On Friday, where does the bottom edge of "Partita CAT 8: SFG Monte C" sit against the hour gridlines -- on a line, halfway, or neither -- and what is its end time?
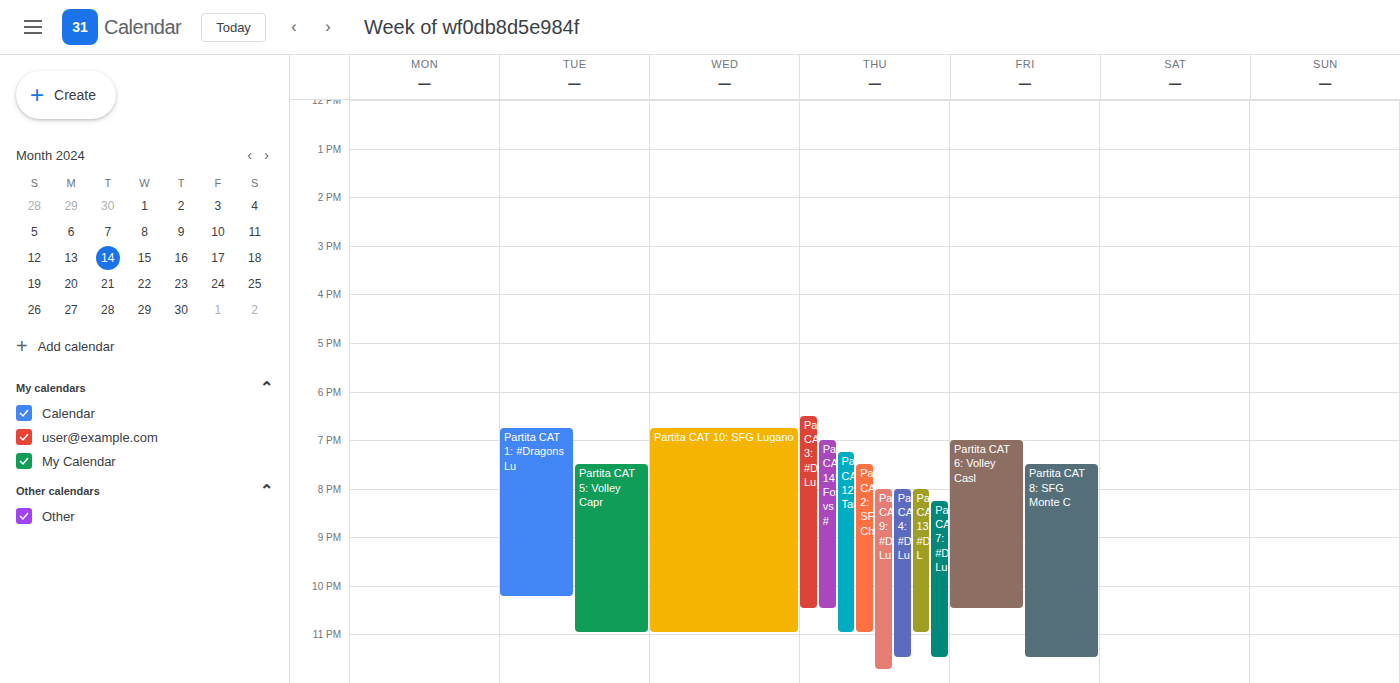
11:30 PM -- halfway between the 11 PM and 12 AM lines.